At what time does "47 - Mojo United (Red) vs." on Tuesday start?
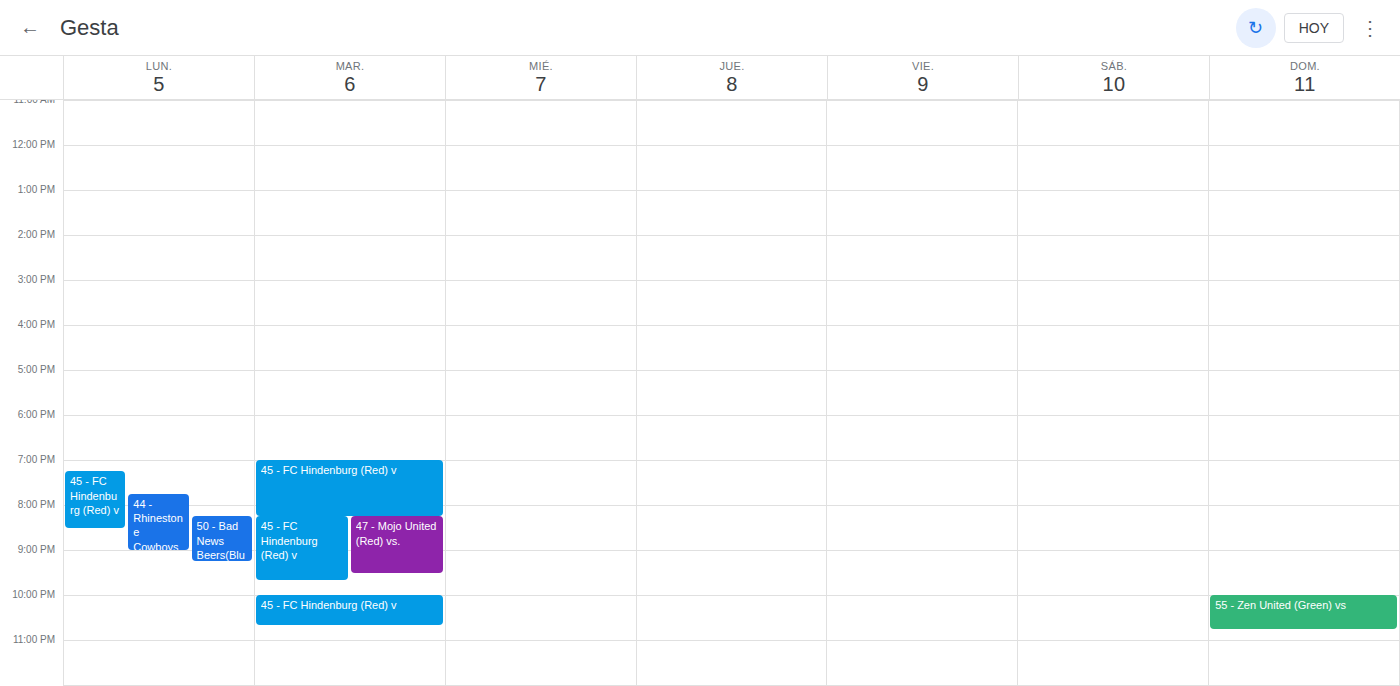
20:15